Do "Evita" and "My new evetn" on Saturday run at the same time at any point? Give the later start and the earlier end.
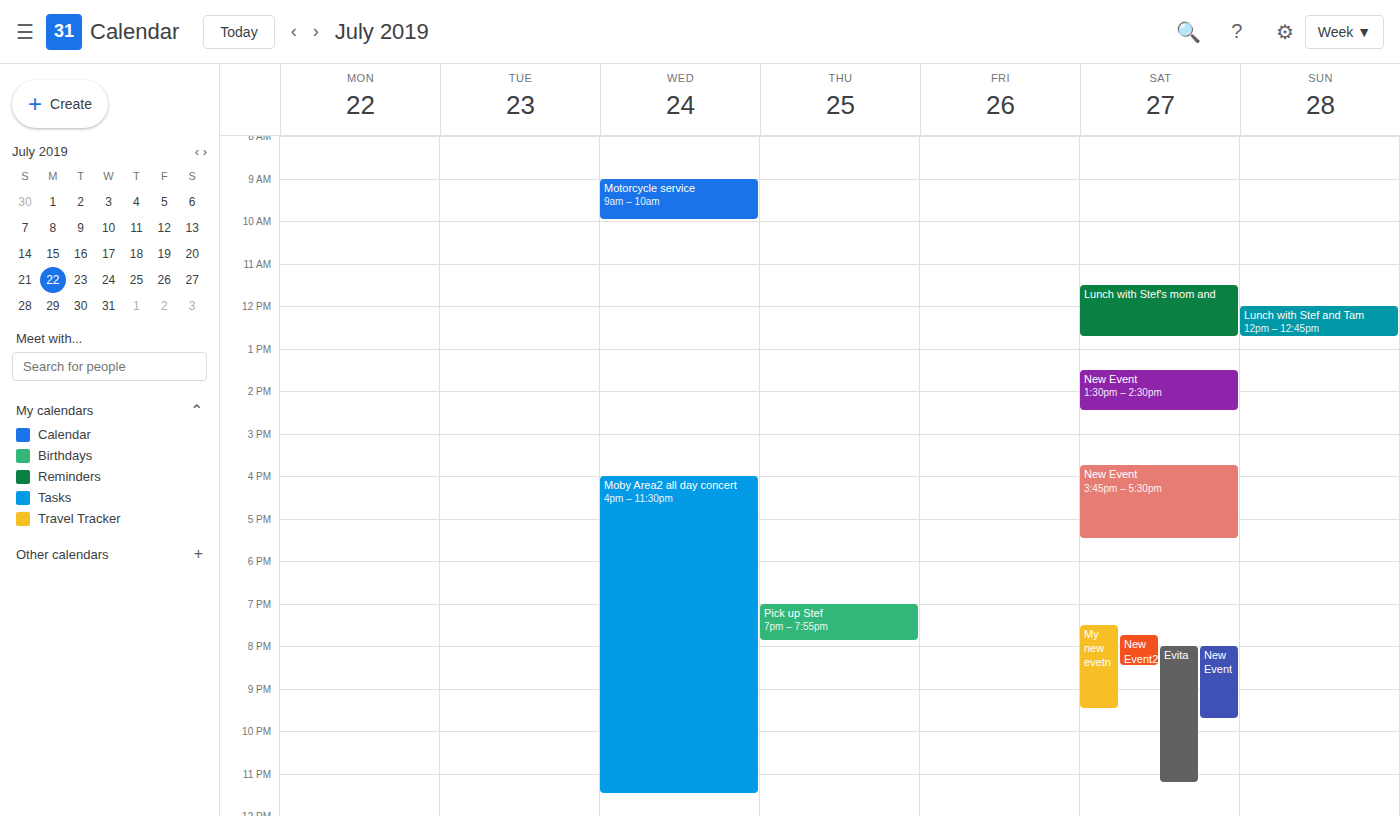
"Evita" starts at 20:00, before "My new evetn" ends at 21:30 -- they overlap.